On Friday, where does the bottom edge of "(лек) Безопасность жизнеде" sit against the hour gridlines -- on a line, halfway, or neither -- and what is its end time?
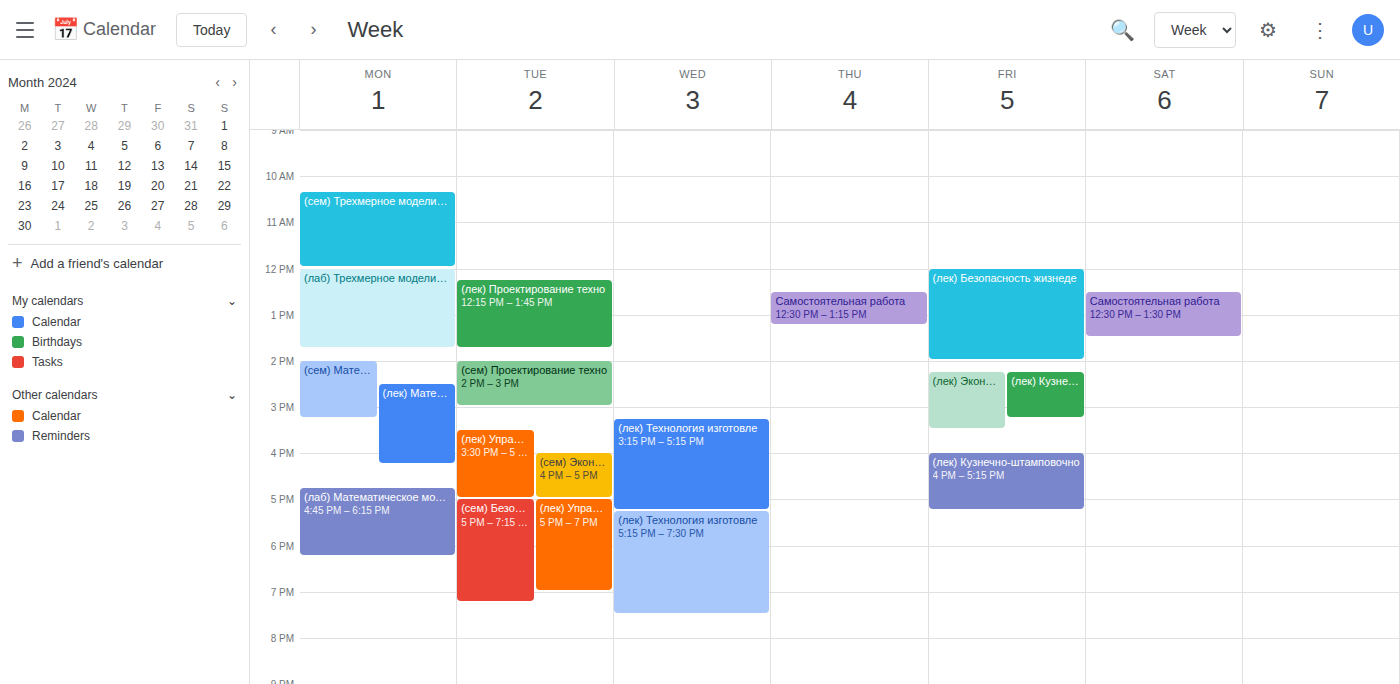
2:00 PM -- exactly on the 2 PM line.